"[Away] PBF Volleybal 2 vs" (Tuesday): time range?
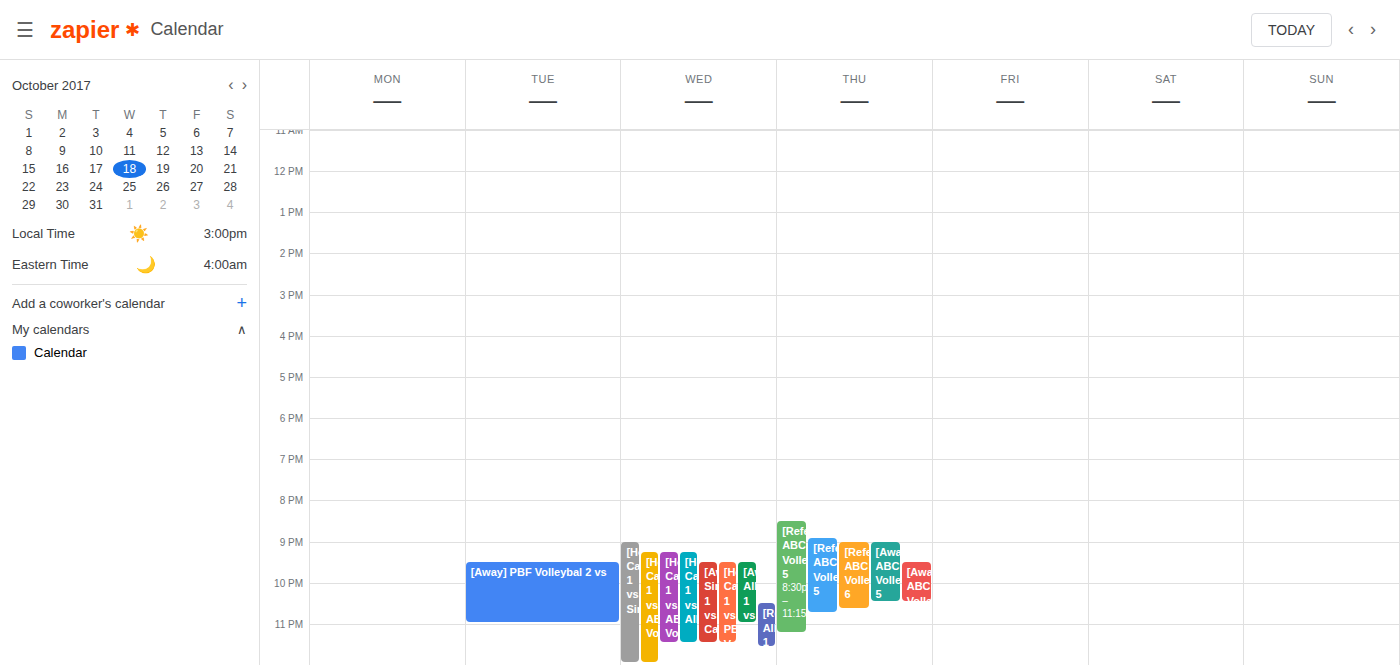
9:30 PM to 11:00 PM